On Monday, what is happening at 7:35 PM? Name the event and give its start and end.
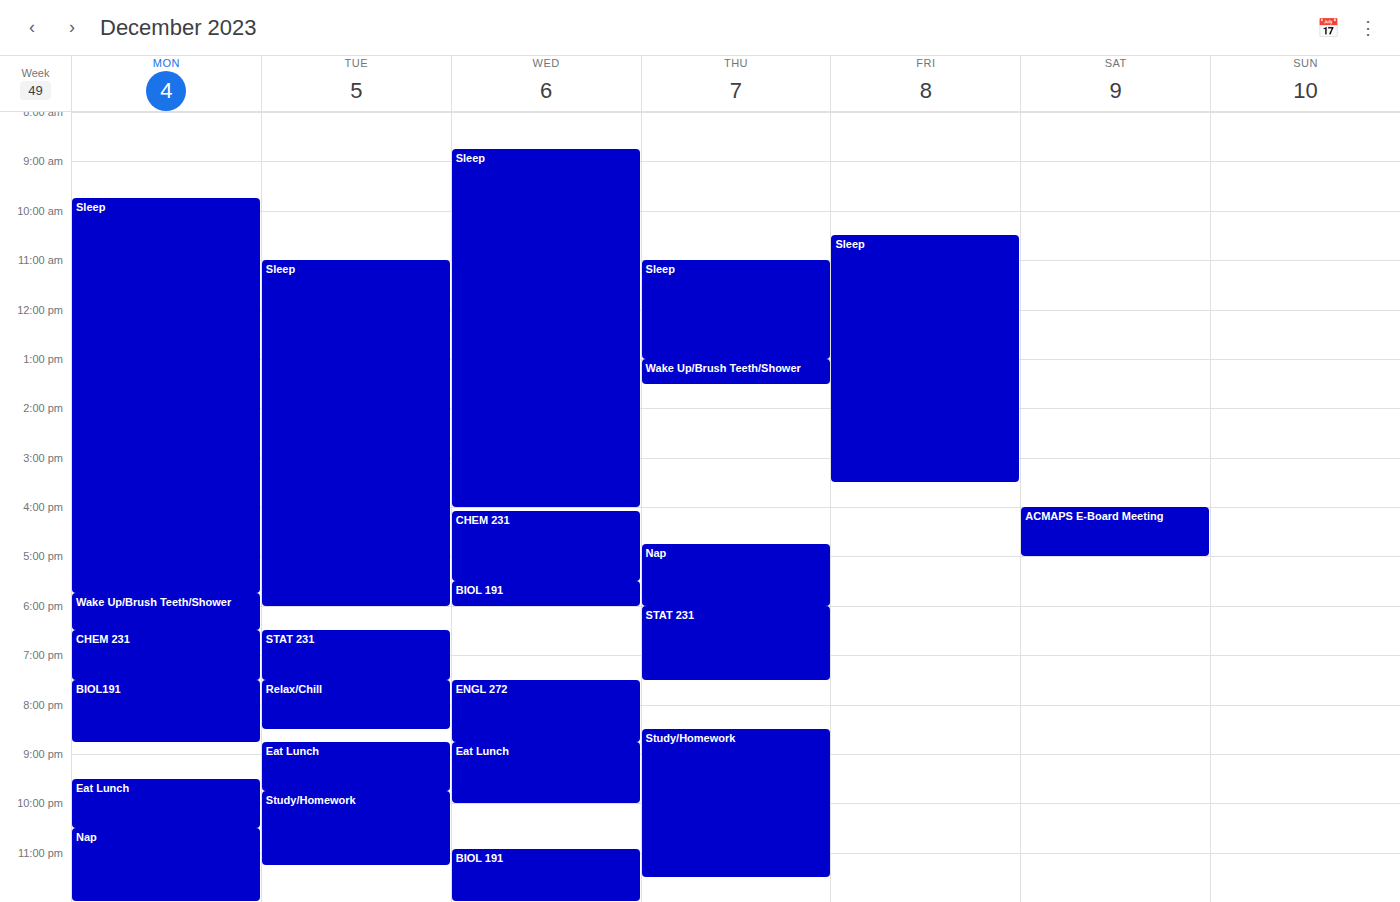
"BIOL191", 7:30 PM to 8:45 PM